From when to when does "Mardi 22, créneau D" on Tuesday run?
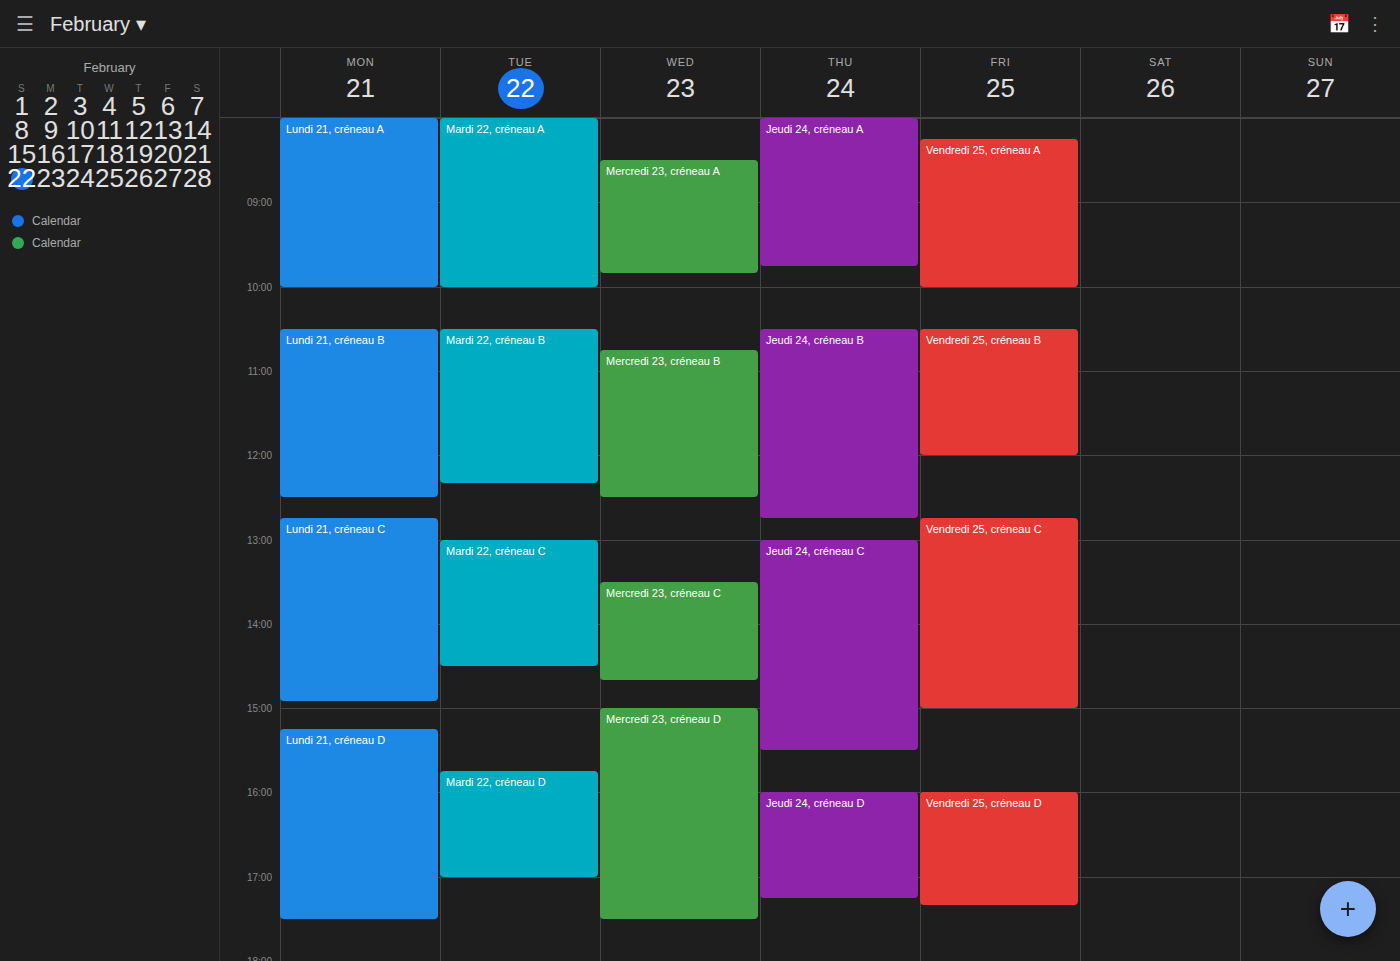
3:45 PM to 5:00 PM